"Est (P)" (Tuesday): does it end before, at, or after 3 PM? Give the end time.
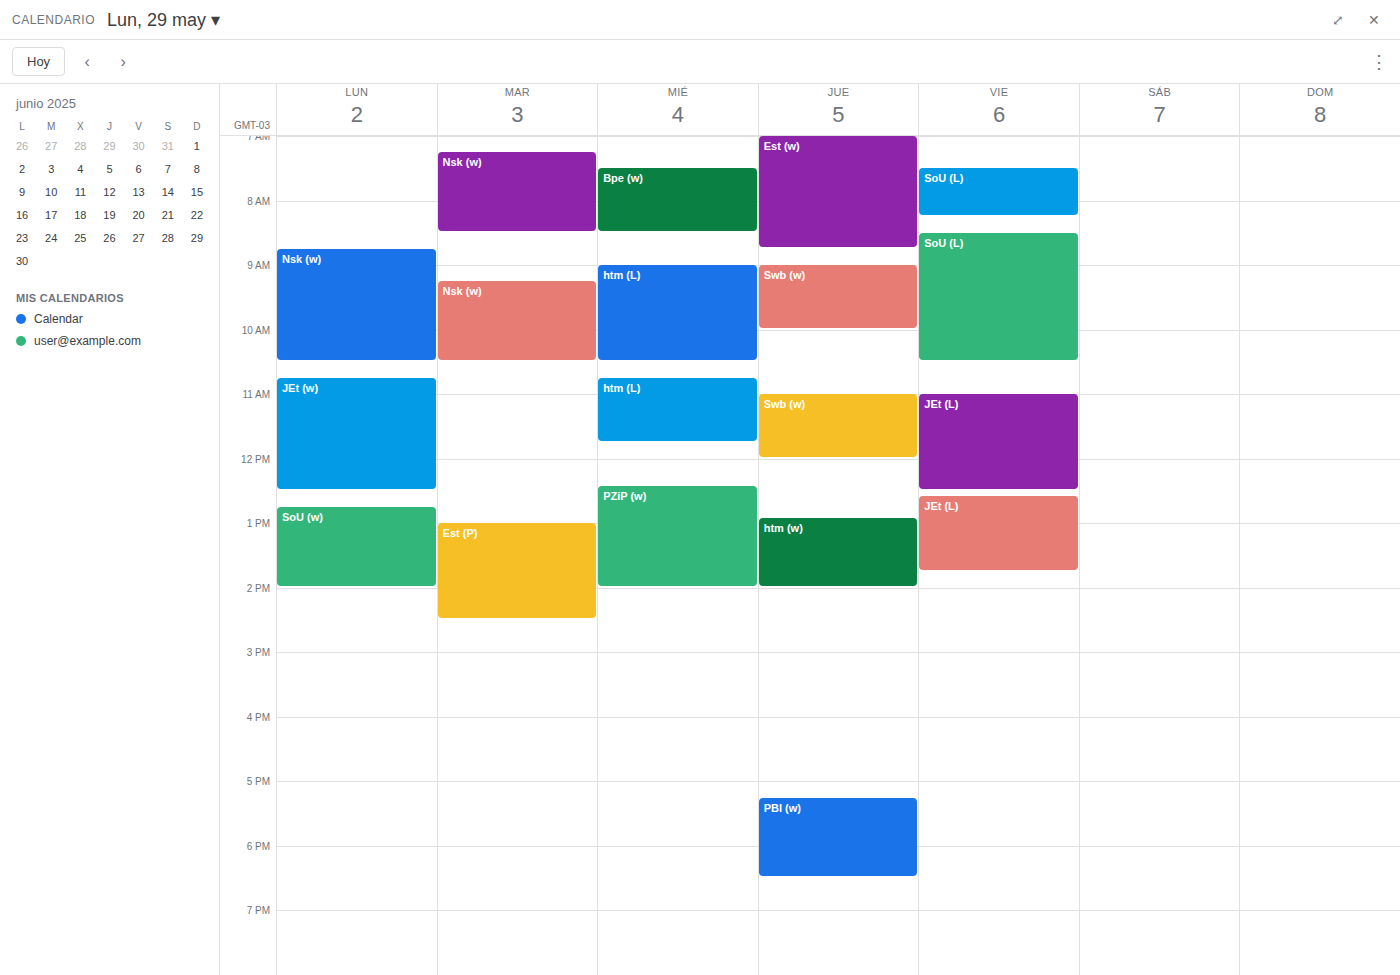
2:30 PM -- before 3 PM, 30 minutes above the 3 PM line.